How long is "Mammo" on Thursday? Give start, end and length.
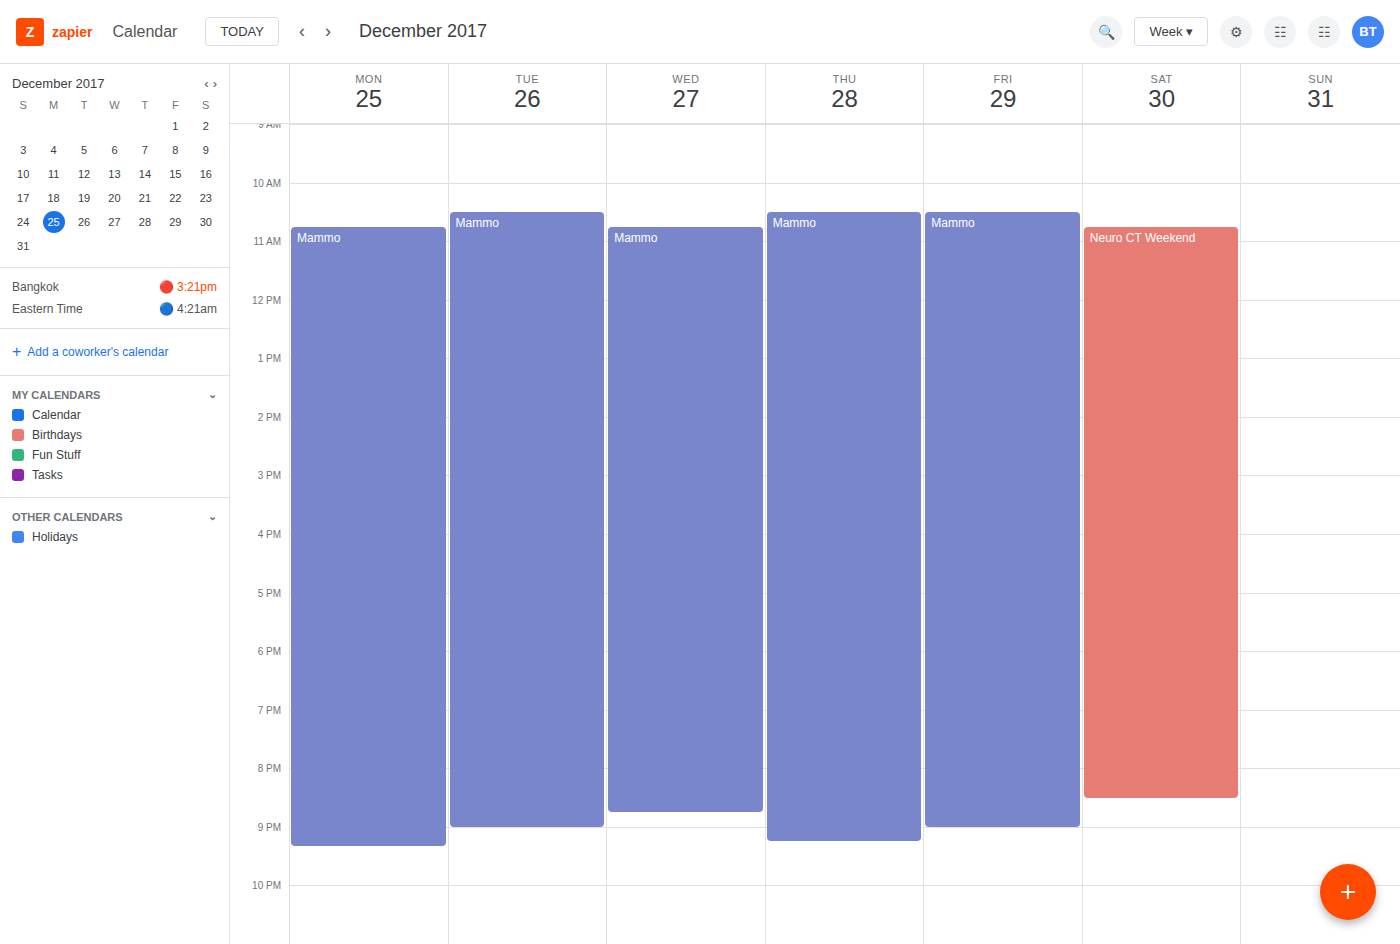
10:30 AM to 9:15 PM, 10 hours 45 minutes